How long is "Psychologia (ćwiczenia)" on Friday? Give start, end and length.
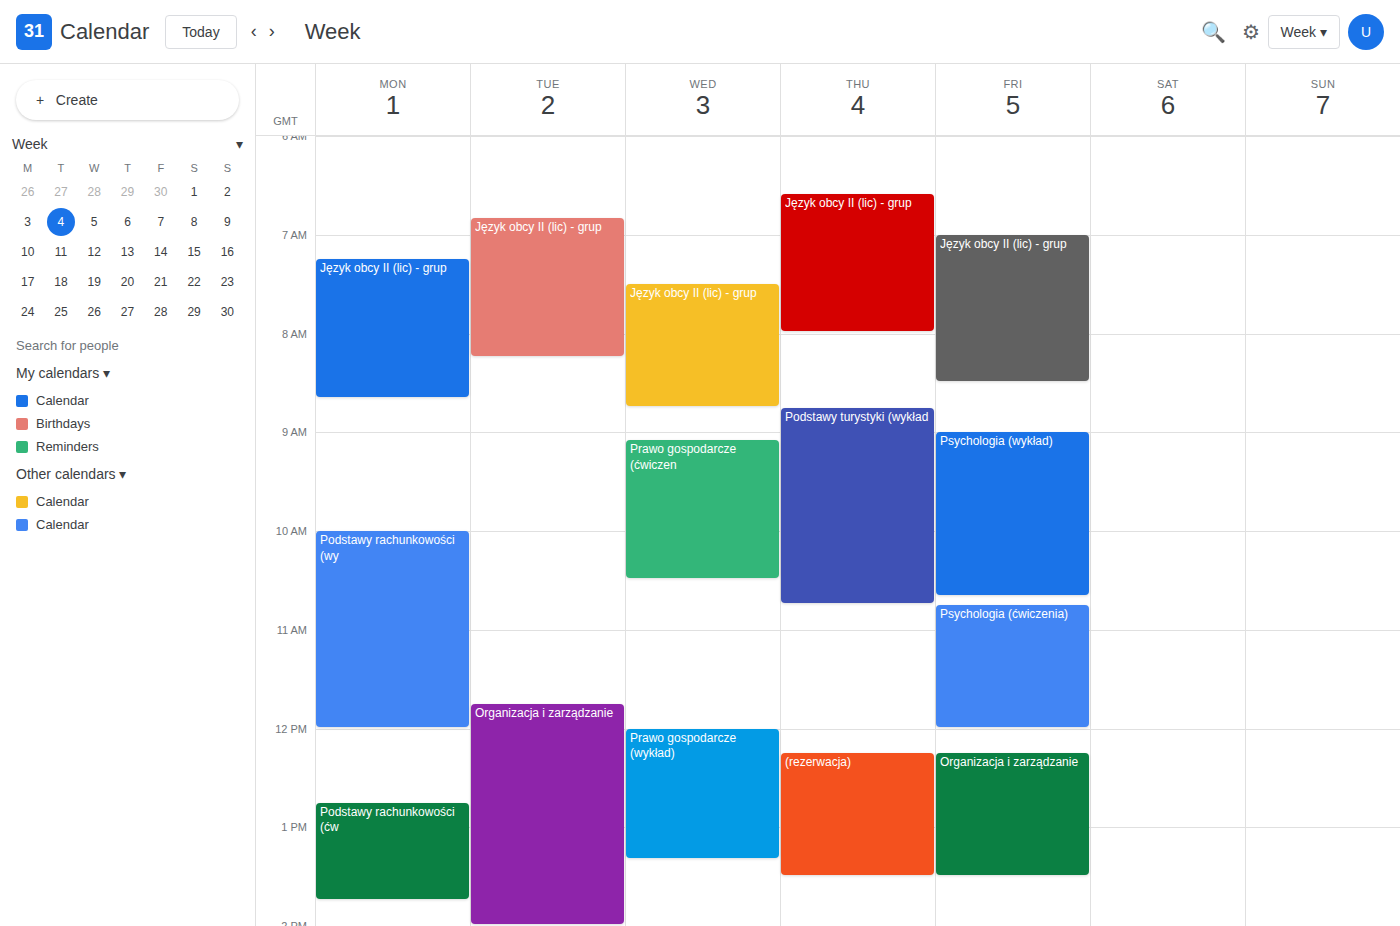
10:45 AM to 12:00 PM, 1 hour 15 minutes